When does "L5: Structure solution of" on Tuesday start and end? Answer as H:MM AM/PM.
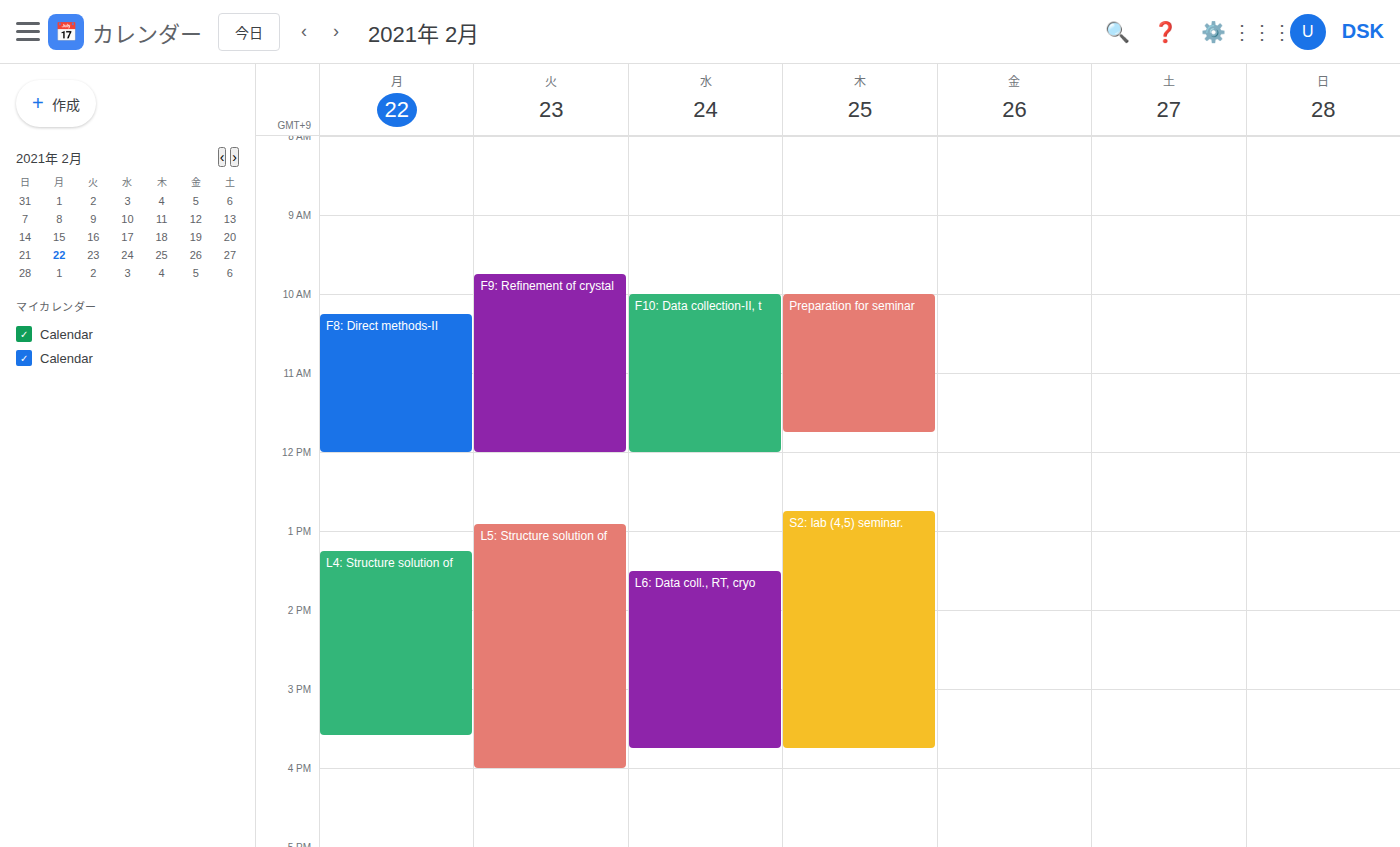
12:55 PM to 4:00 PM